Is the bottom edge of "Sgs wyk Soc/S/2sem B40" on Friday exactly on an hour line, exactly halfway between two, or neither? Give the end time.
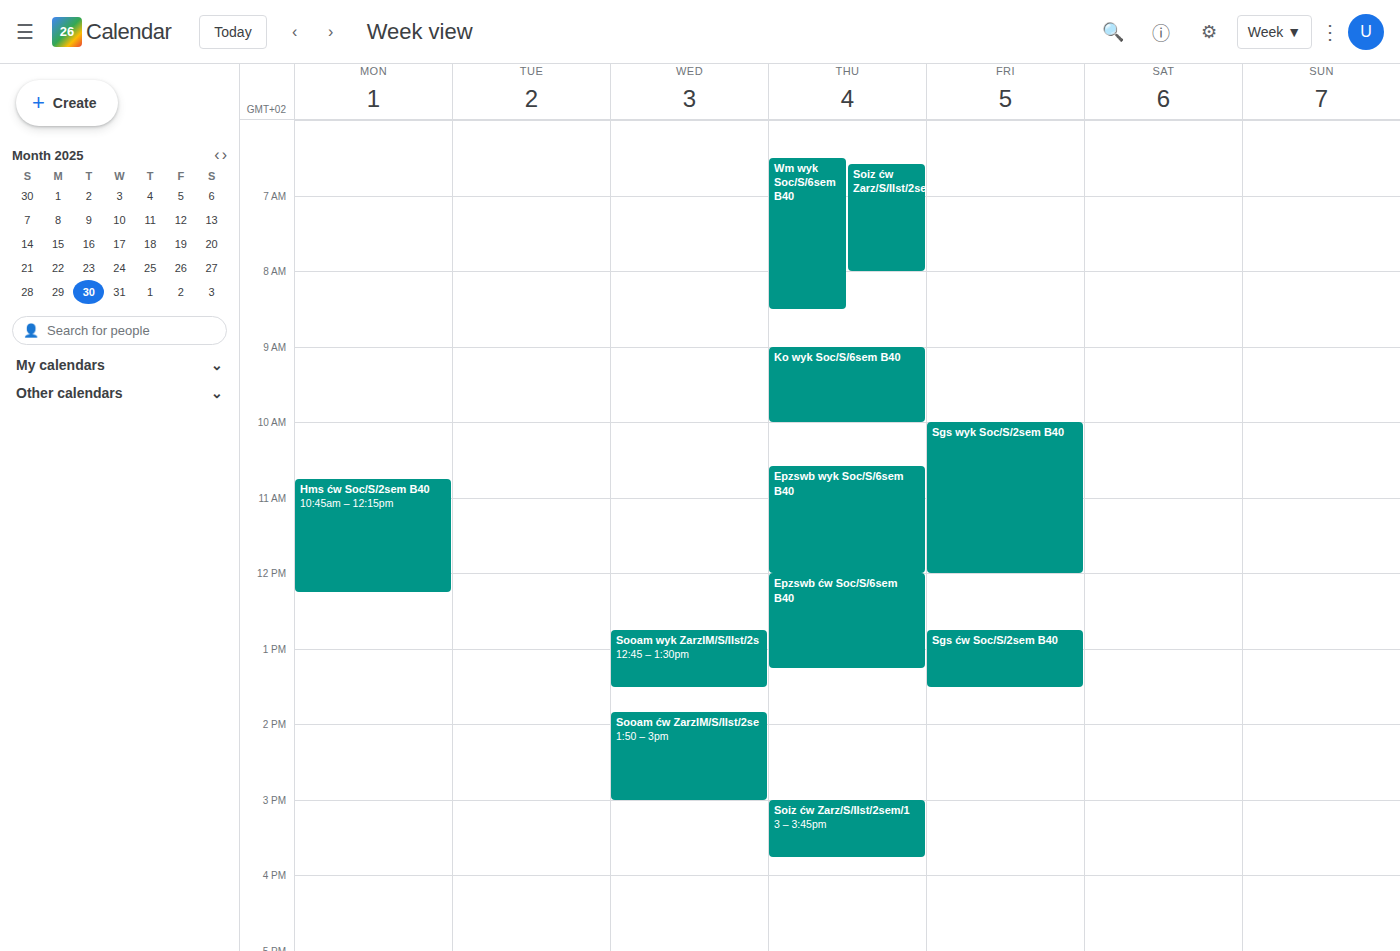
12:00 PM -- exactly on the 12 PM line.